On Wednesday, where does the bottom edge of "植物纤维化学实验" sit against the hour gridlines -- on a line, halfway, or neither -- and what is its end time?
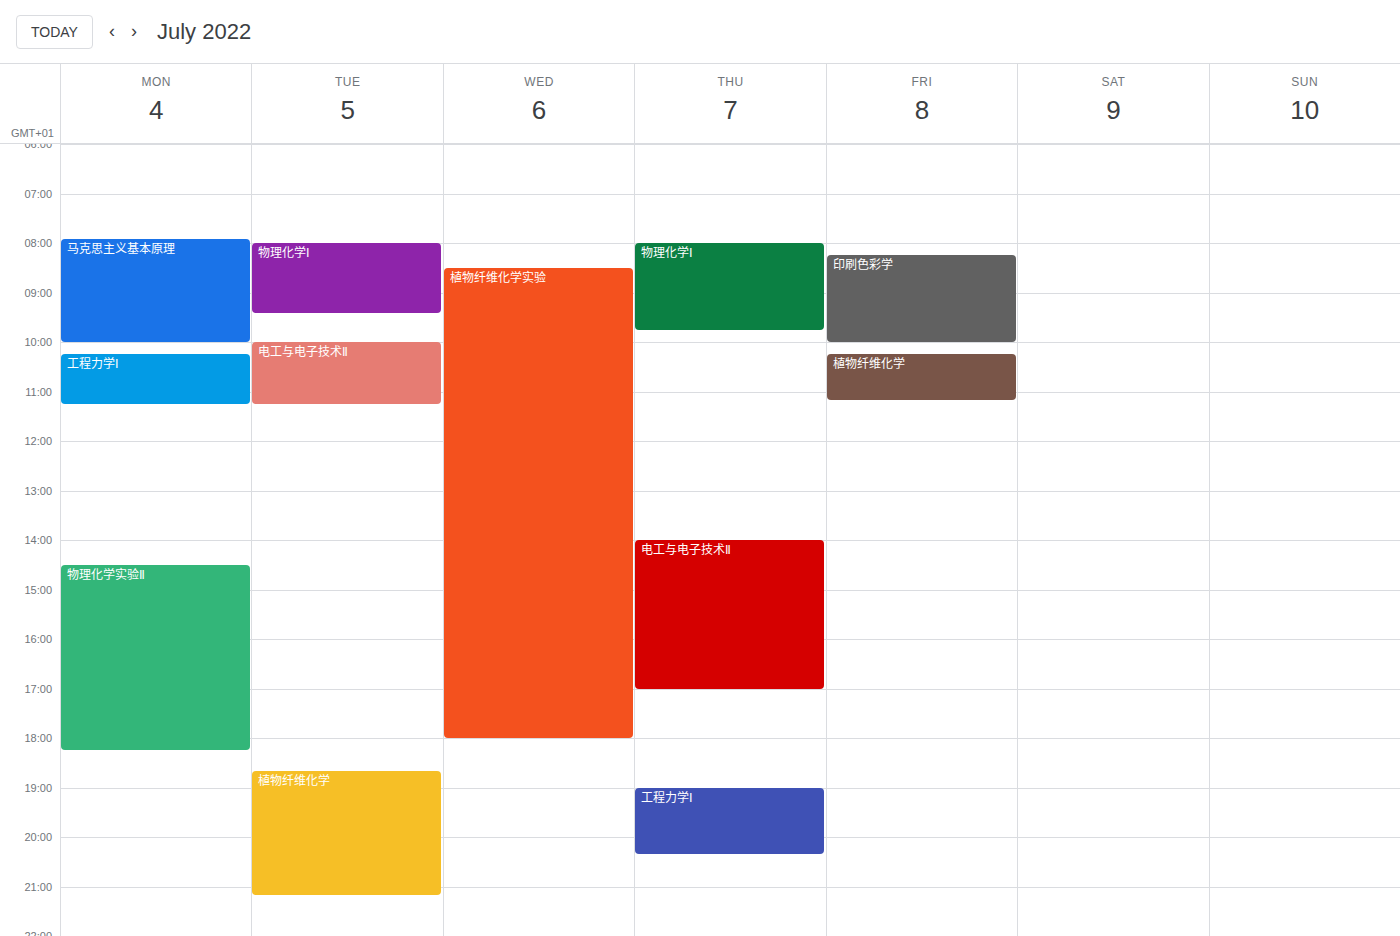
18:00 -- exactly on the 18:00 line.